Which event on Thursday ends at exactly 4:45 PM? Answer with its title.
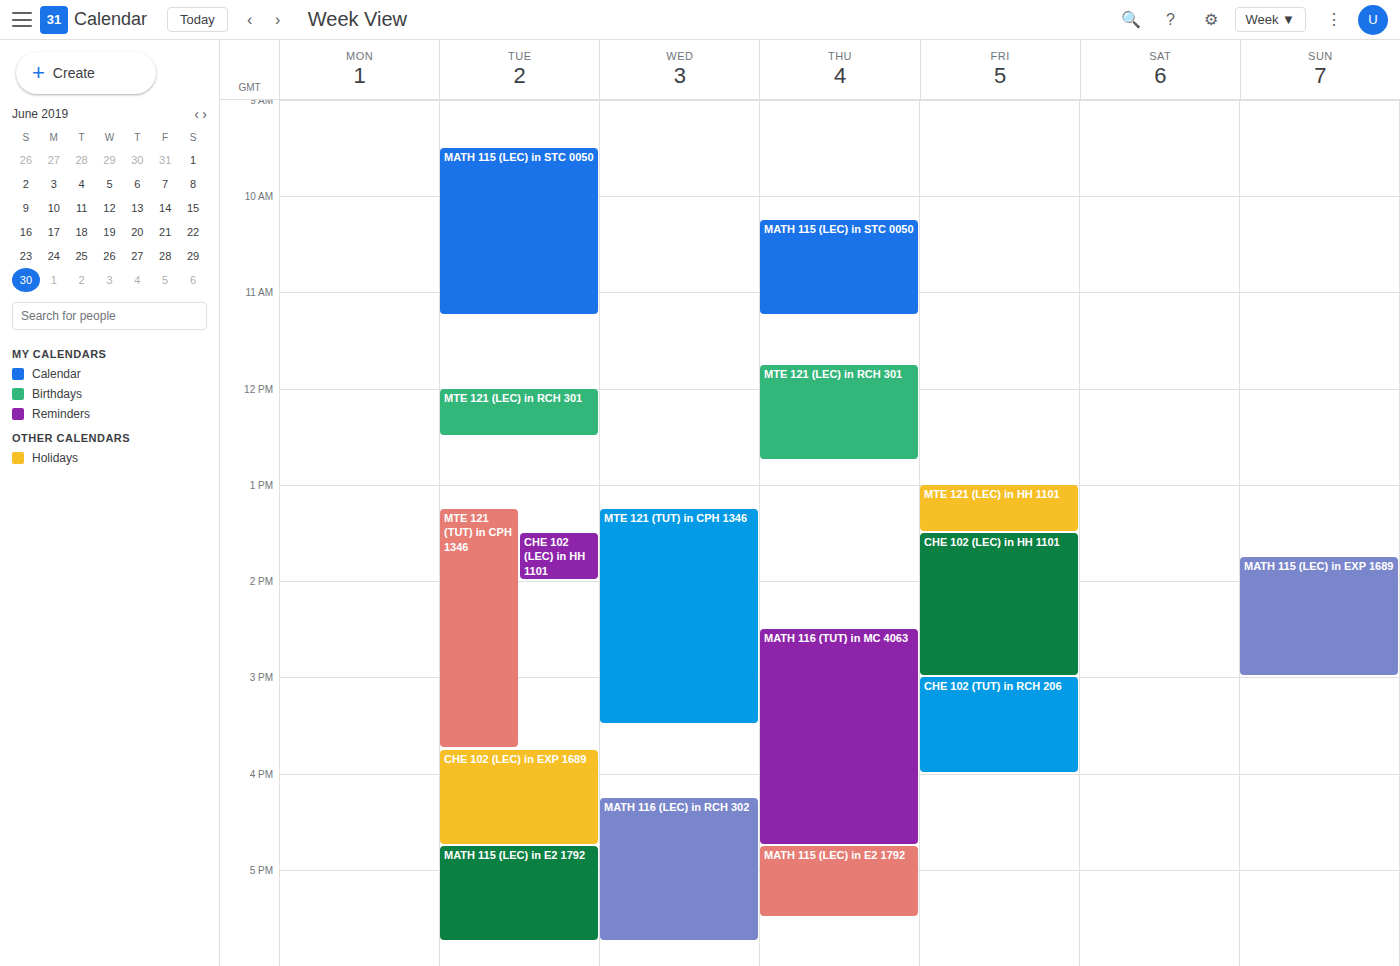
"MATH 116 (TUT) in MC 4063"